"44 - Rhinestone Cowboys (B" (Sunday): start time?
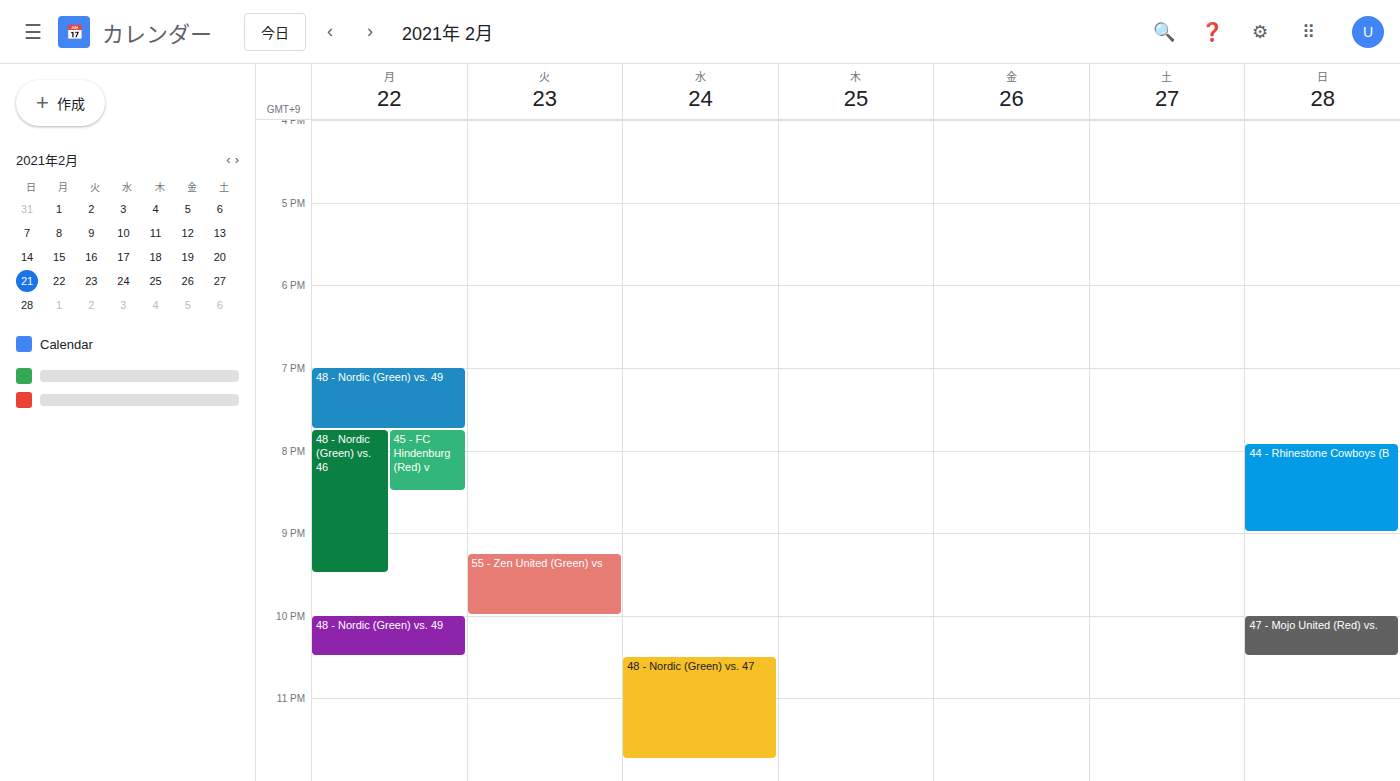
7:55 PM